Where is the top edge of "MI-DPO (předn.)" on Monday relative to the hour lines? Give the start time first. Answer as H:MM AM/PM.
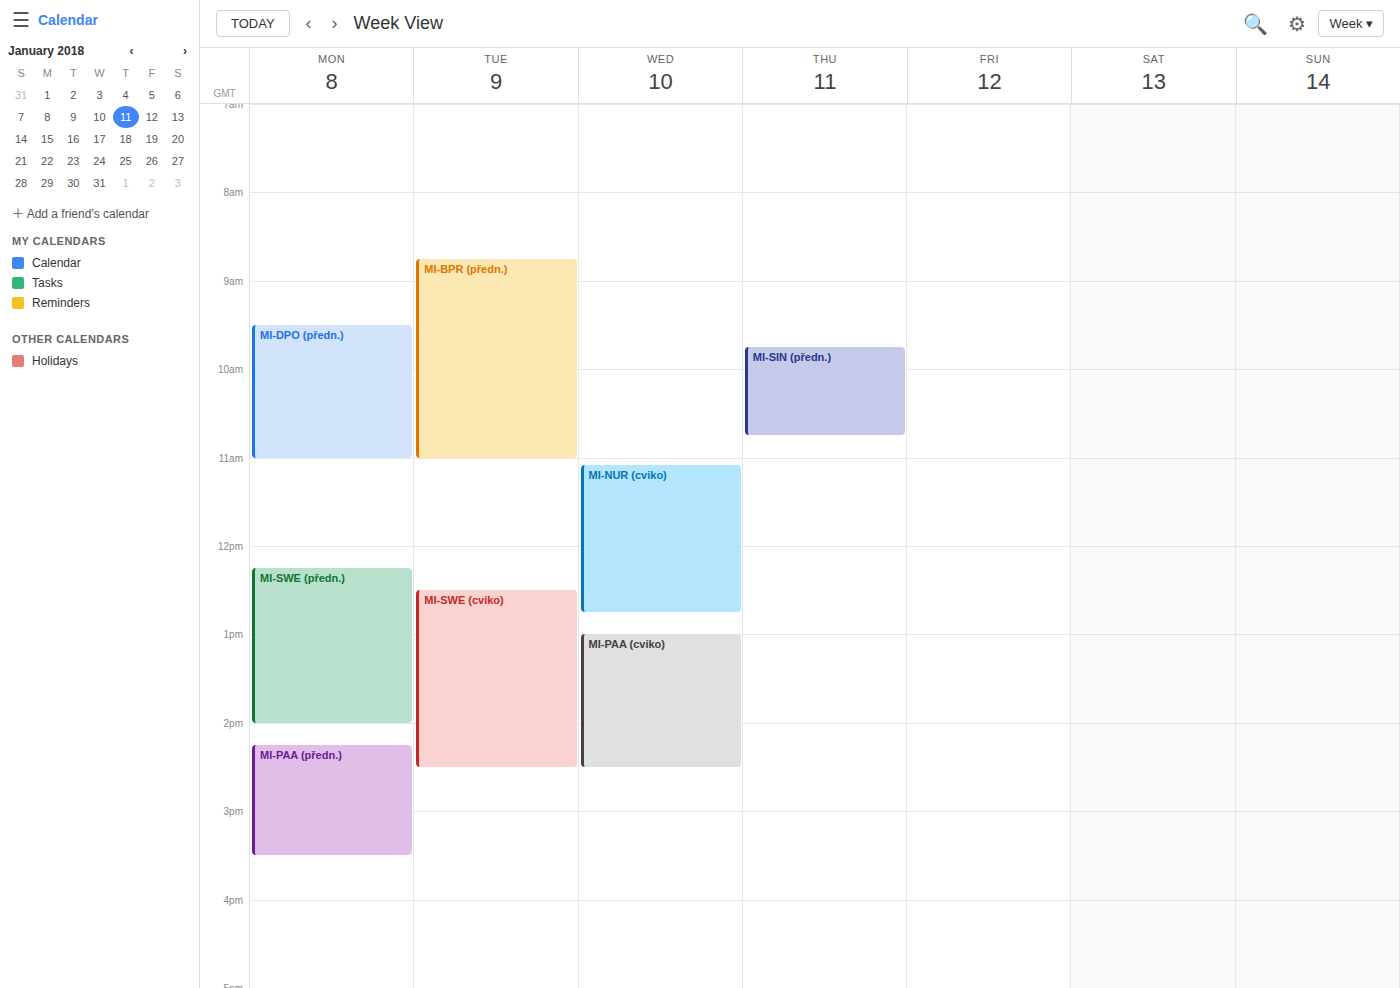
9:30 AM -- halfway between the 9 AM and 10 AM lines.